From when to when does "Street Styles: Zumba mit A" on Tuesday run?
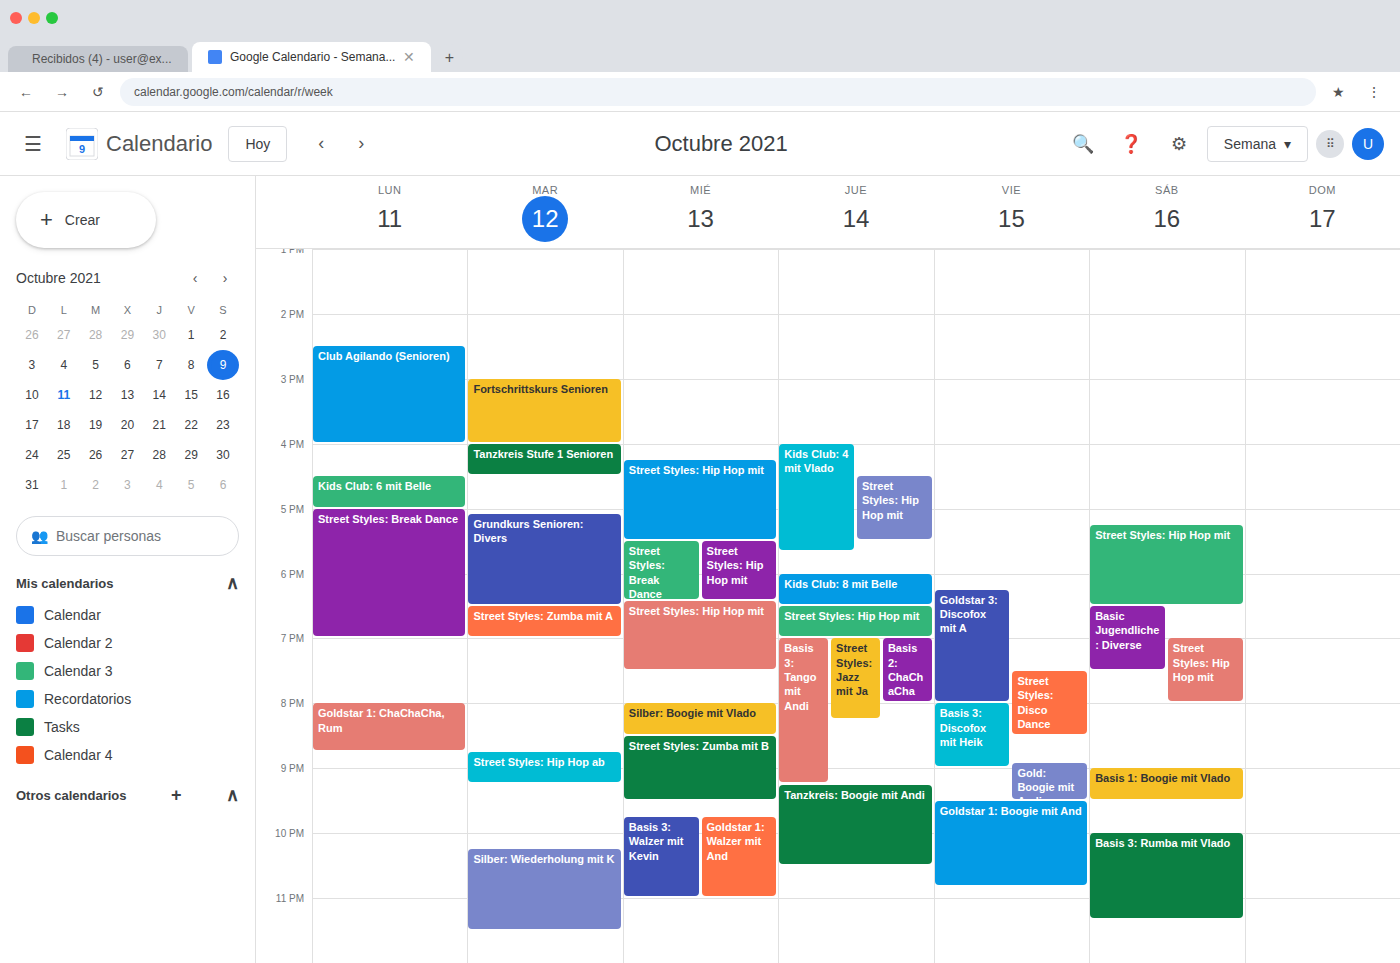
6:30 PM to 7:00 PM